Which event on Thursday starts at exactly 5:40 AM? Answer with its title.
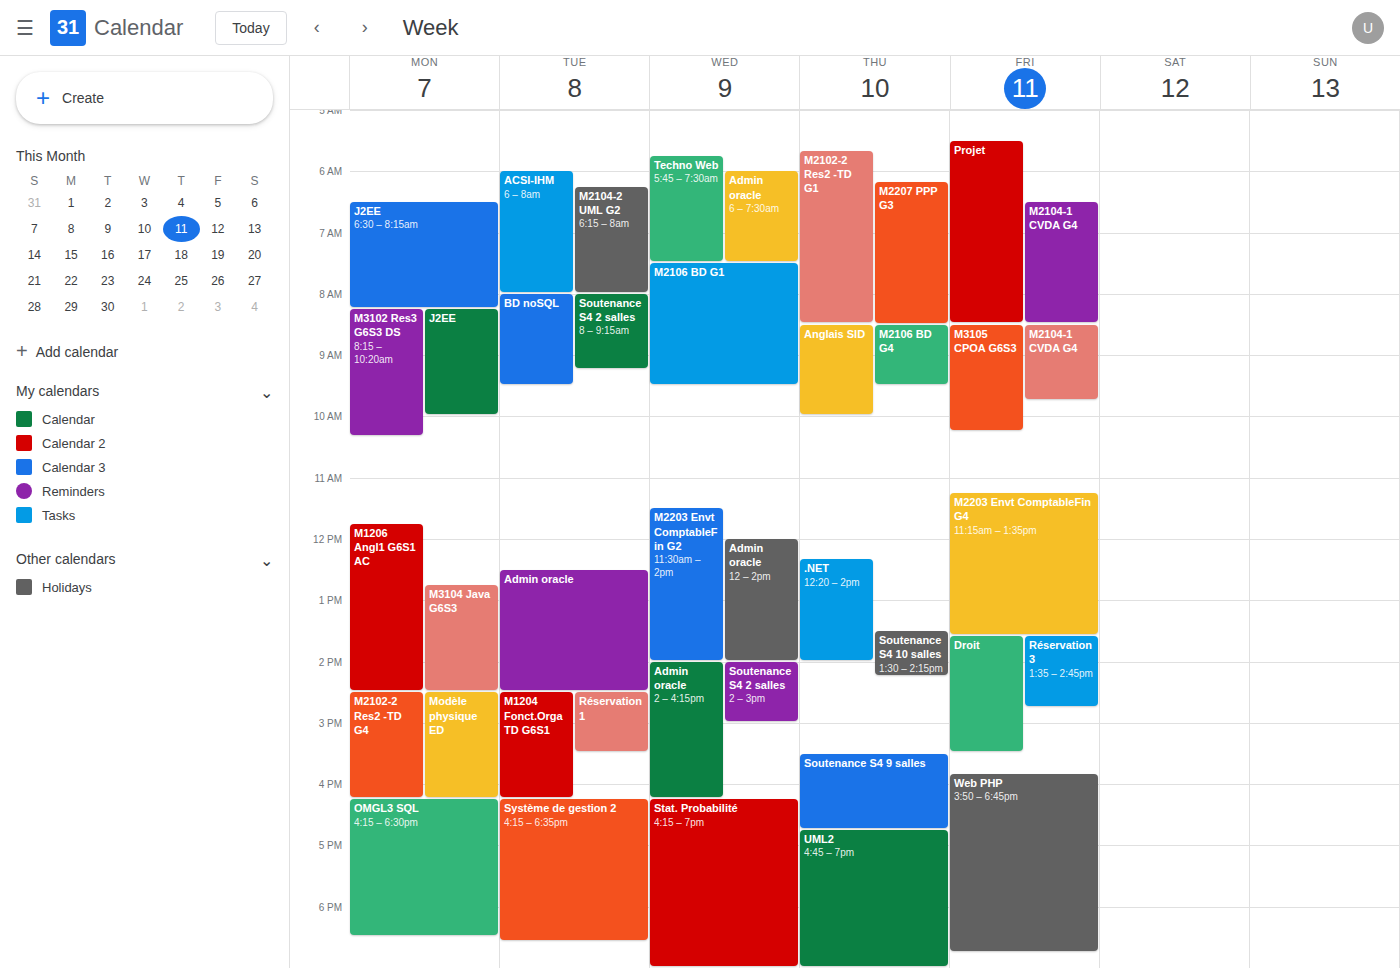
"M2102-2 Res2 -TD G1"